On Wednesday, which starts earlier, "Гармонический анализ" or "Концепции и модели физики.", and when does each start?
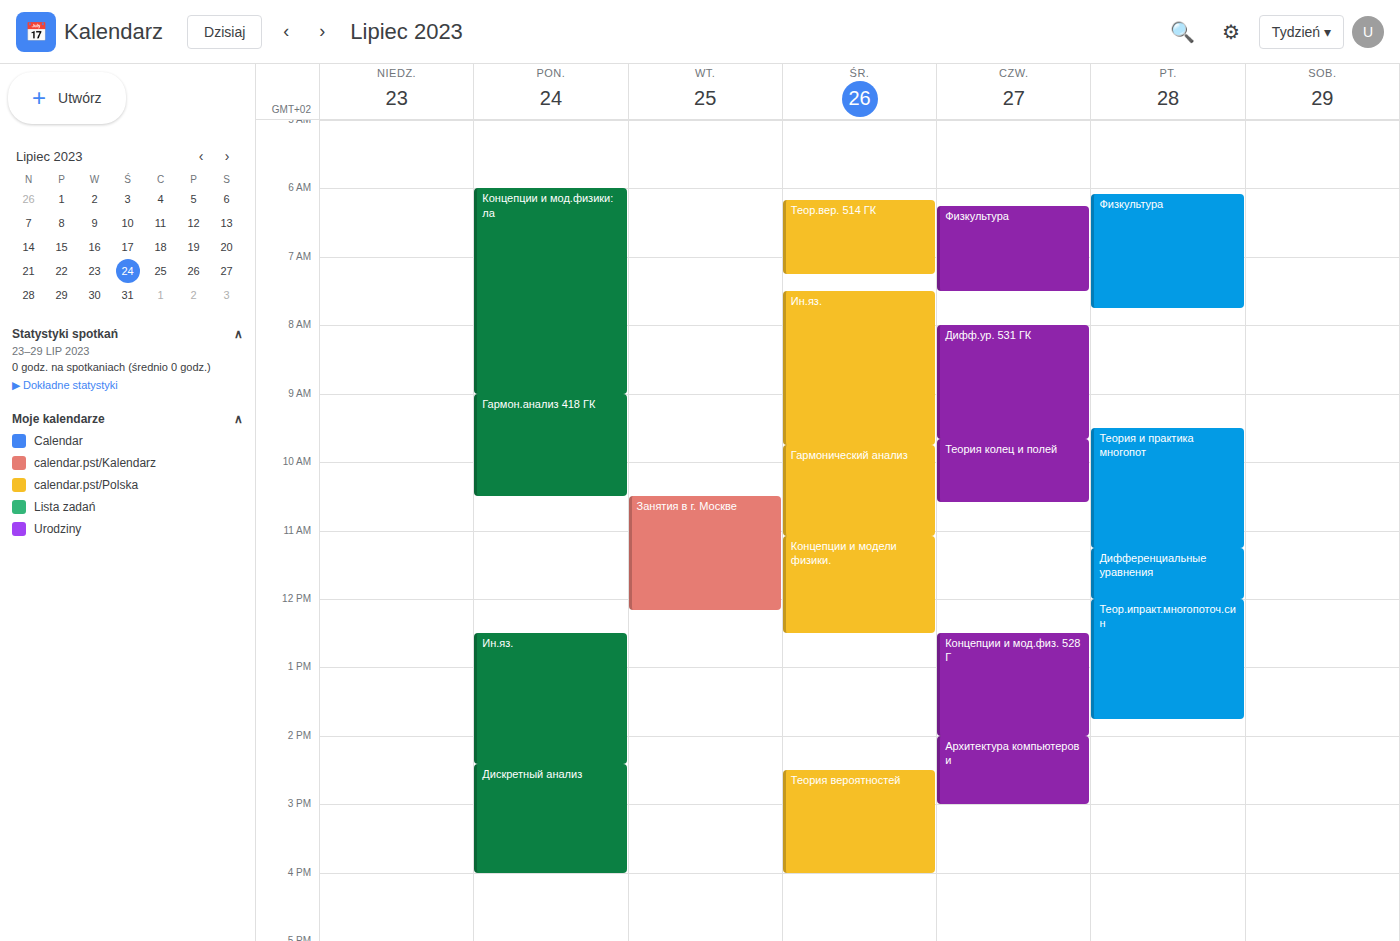
"Гармонический анализ" 9:45 AM; "Концепции и модели физики." 11:05 AM.